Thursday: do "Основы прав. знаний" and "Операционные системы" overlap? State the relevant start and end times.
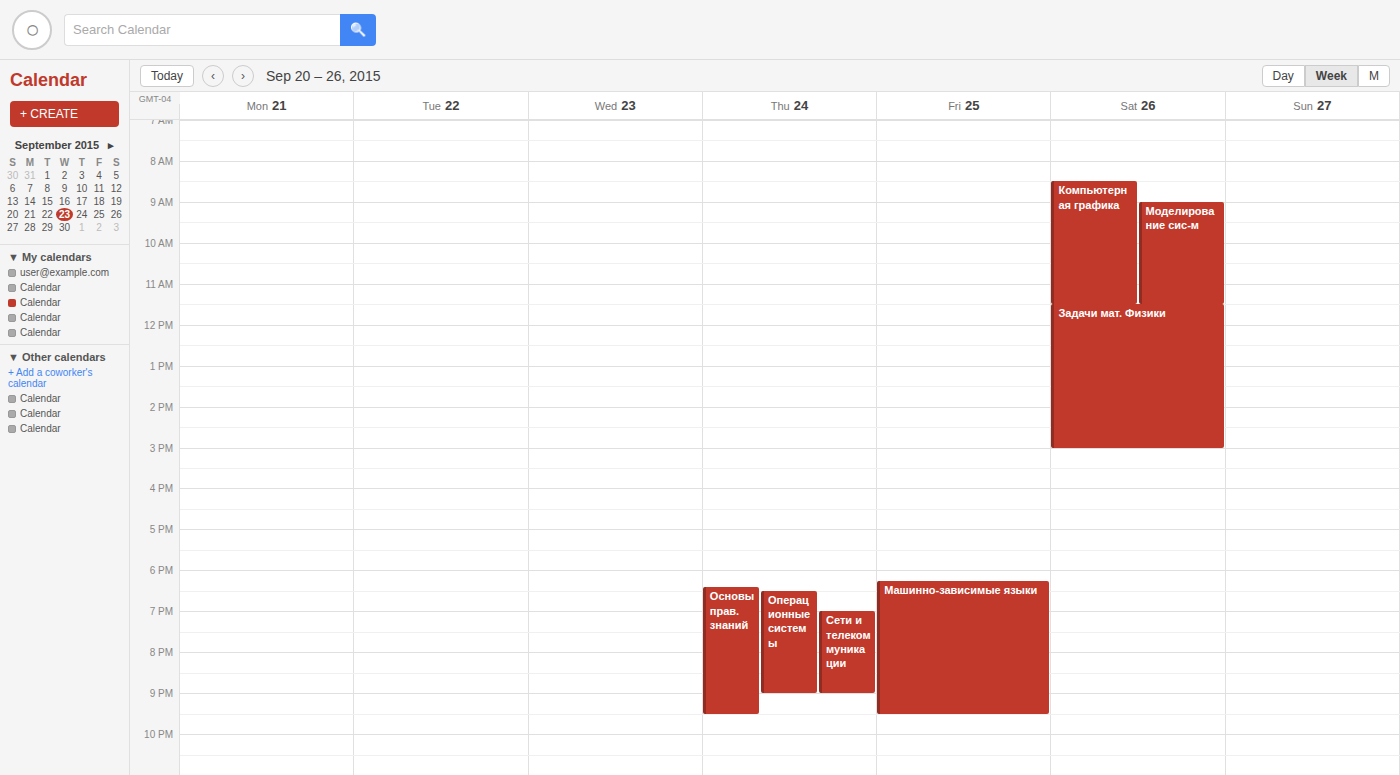
"Операционные системы" runs 6:30 PM to 9:00 PM, inside "Основы прав. знаний" -- they overlap.